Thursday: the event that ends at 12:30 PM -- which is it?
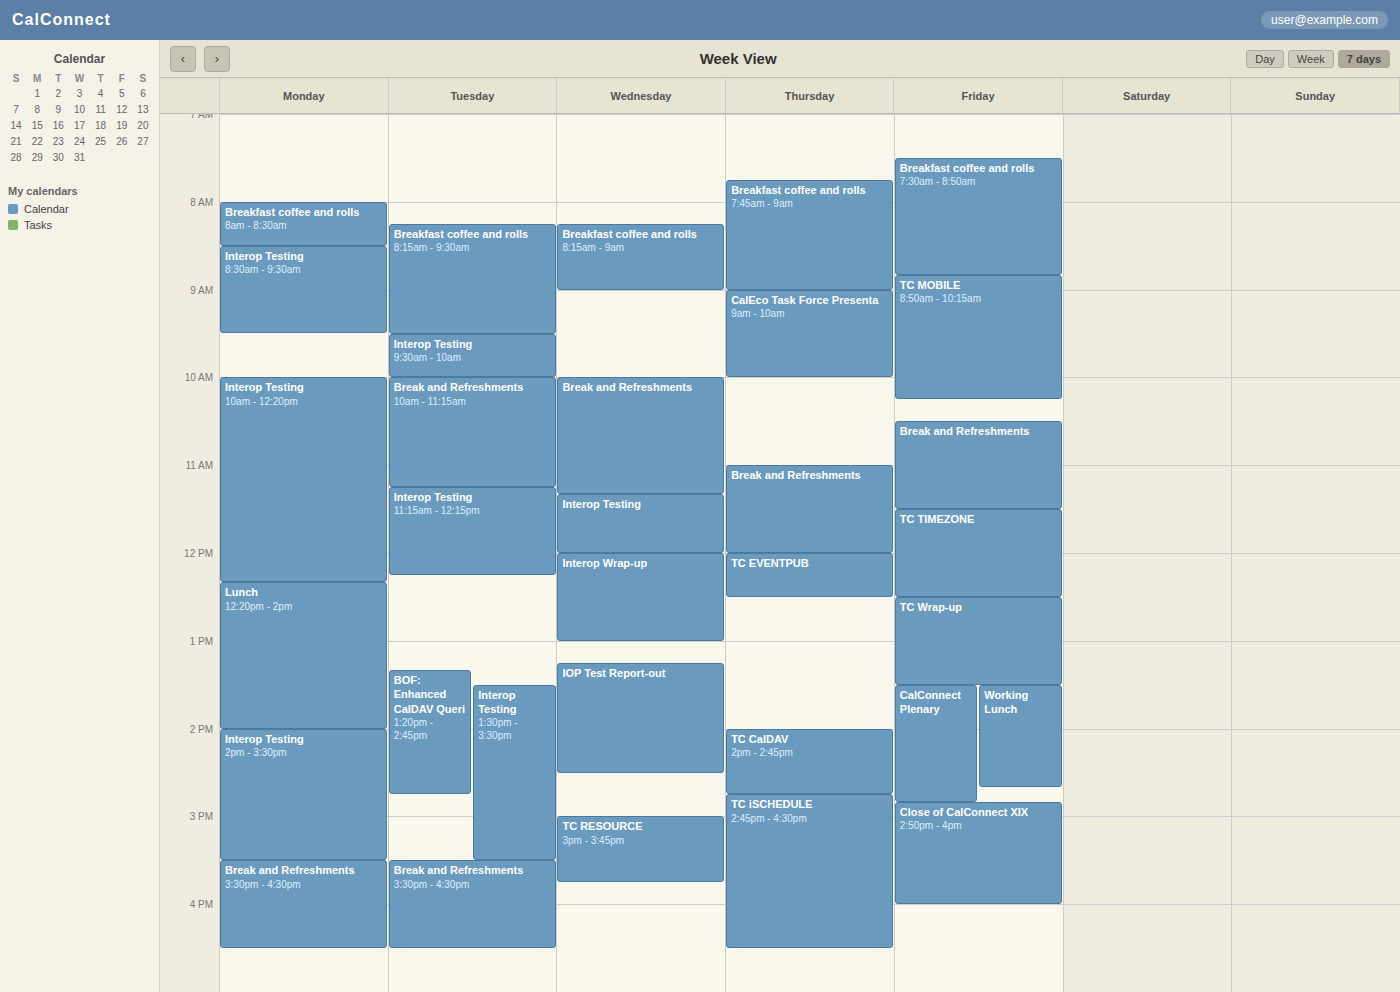
"TC EVENTPUB"